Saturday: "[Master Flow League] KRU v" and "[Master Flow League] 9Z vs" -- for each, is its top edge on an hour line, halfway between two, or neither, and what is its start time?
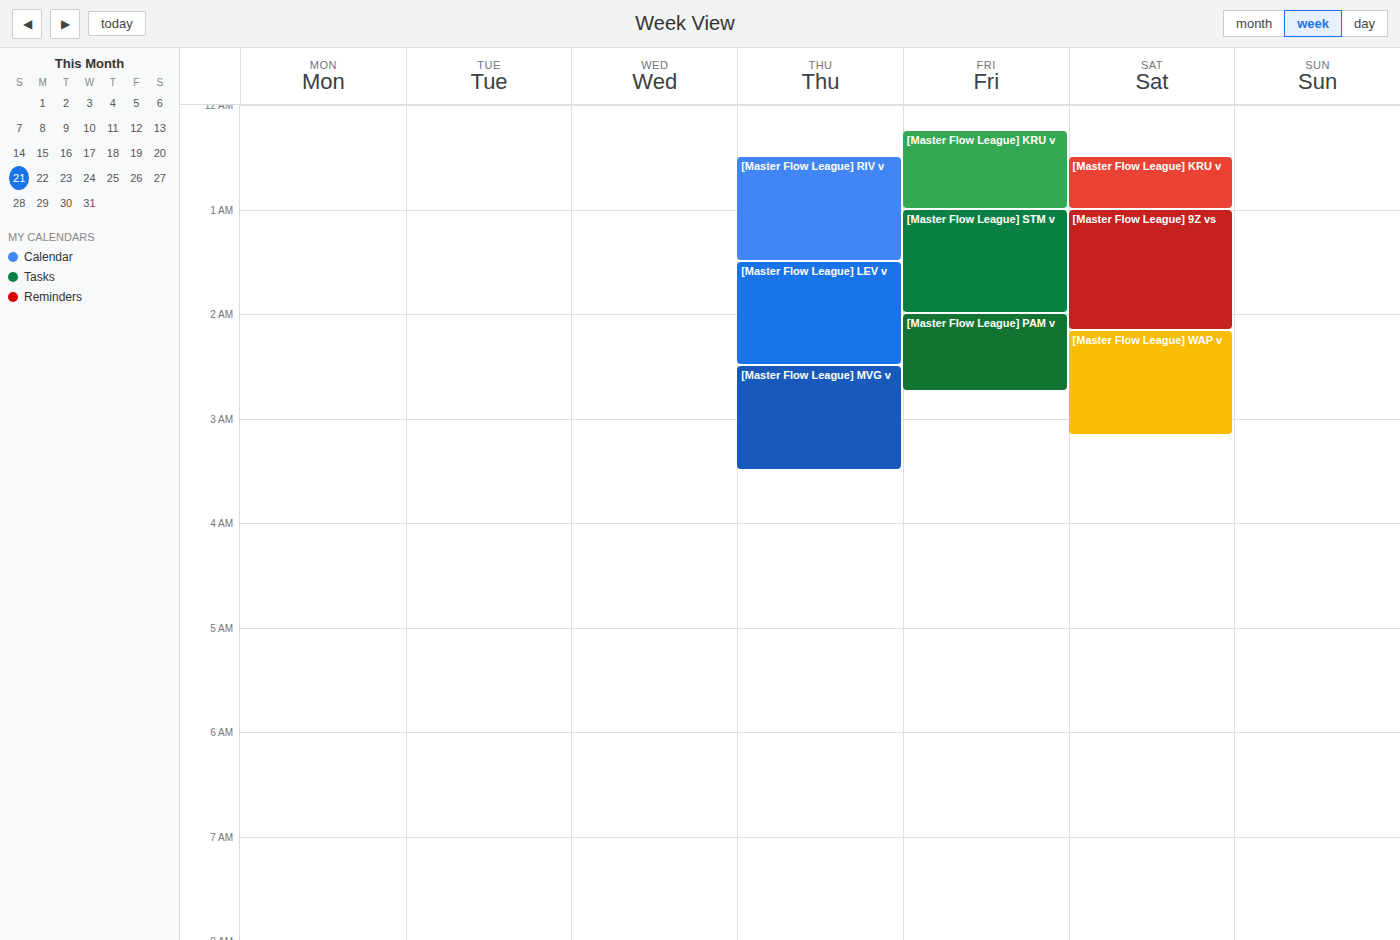
"[Master Flow League] KRU v": 12:30 AM, halfway between the 12 AM and 1 AM lines. "[Master Flow League] 9Z vs": 1:00 AM, exactly on the 1 AM line.